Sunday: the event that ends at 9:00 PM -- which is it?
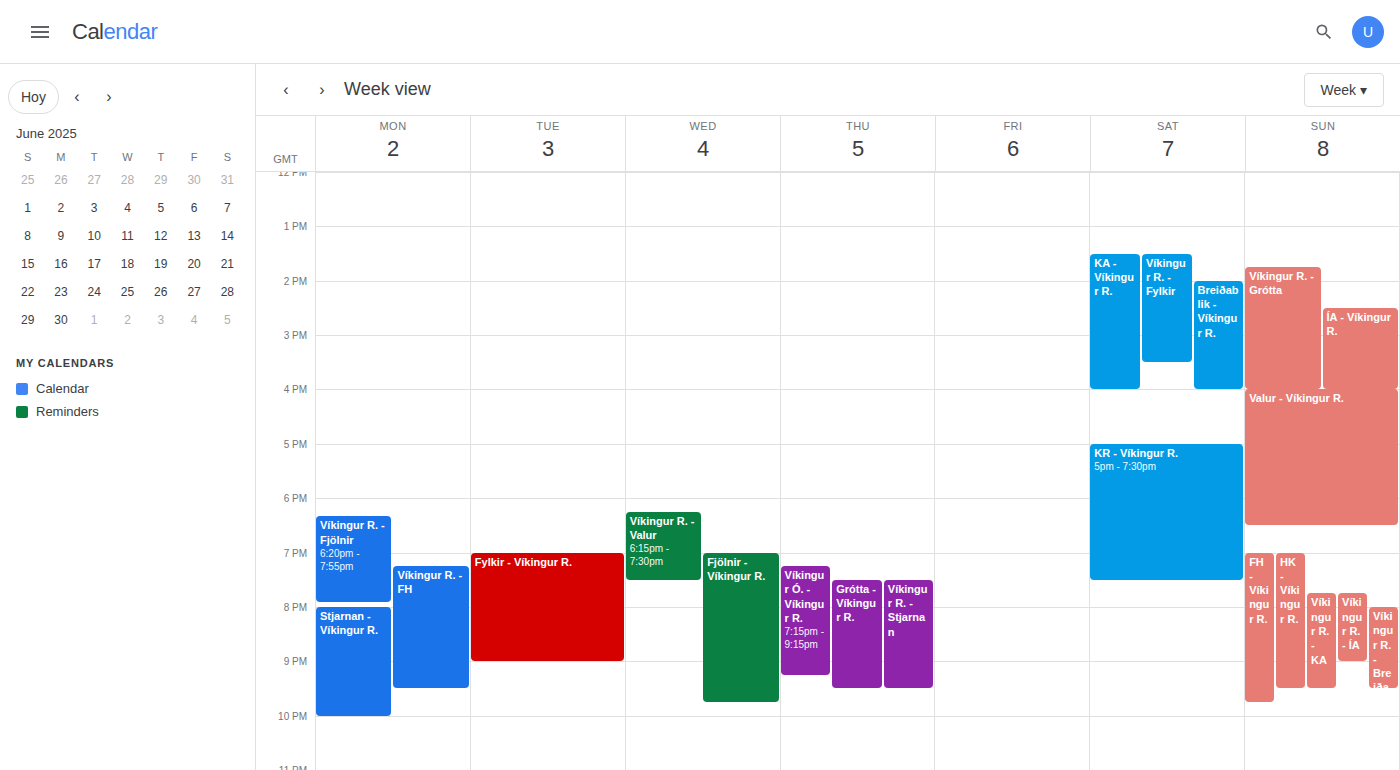
"Víkingur R. - ÍA"